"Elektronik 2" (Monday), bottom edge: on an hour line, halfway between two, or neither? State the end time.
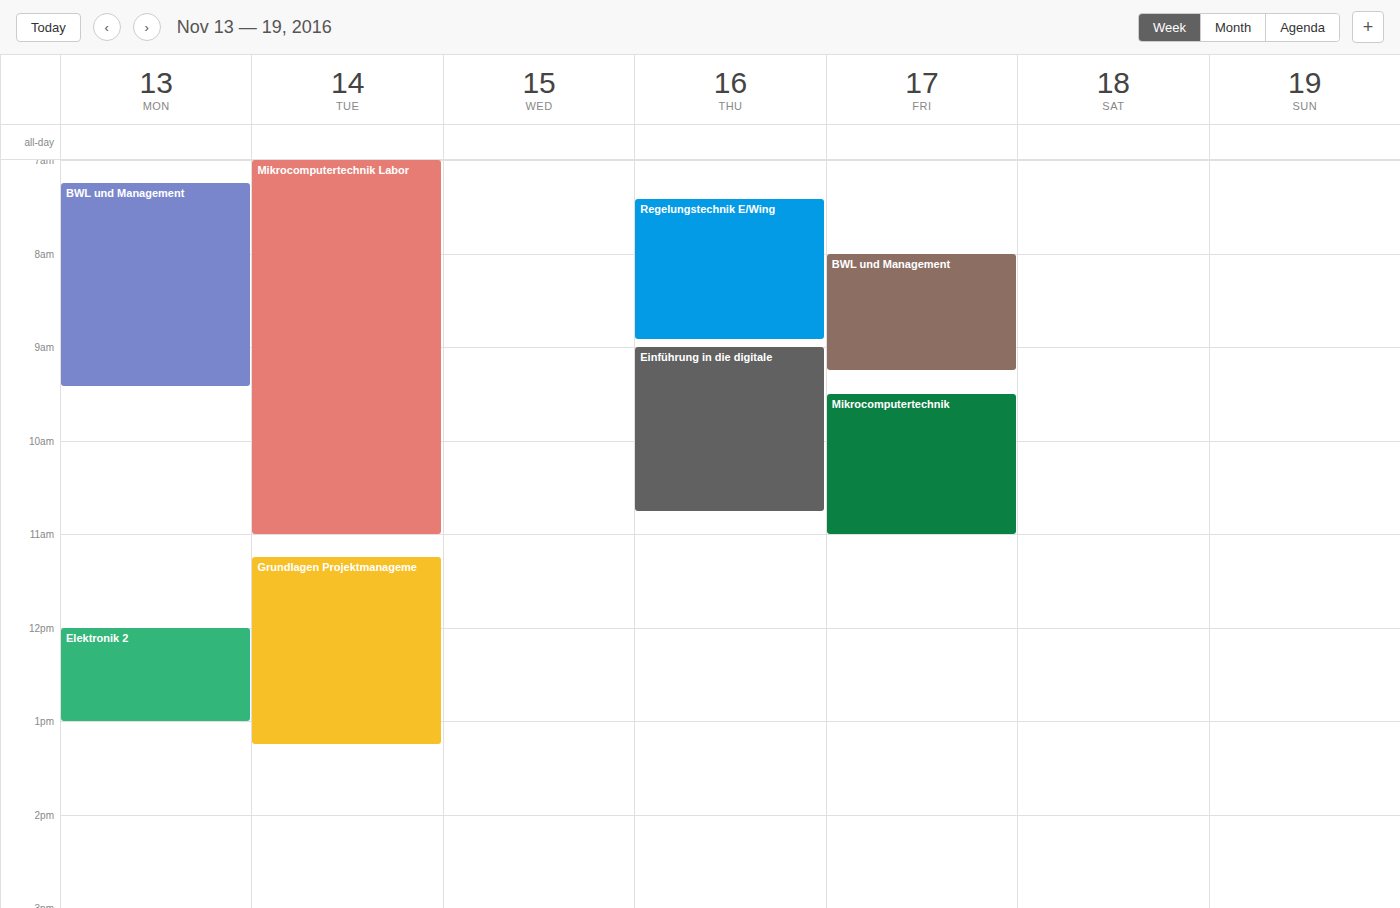
1:00 PM -- exactly on the 1 PM line.